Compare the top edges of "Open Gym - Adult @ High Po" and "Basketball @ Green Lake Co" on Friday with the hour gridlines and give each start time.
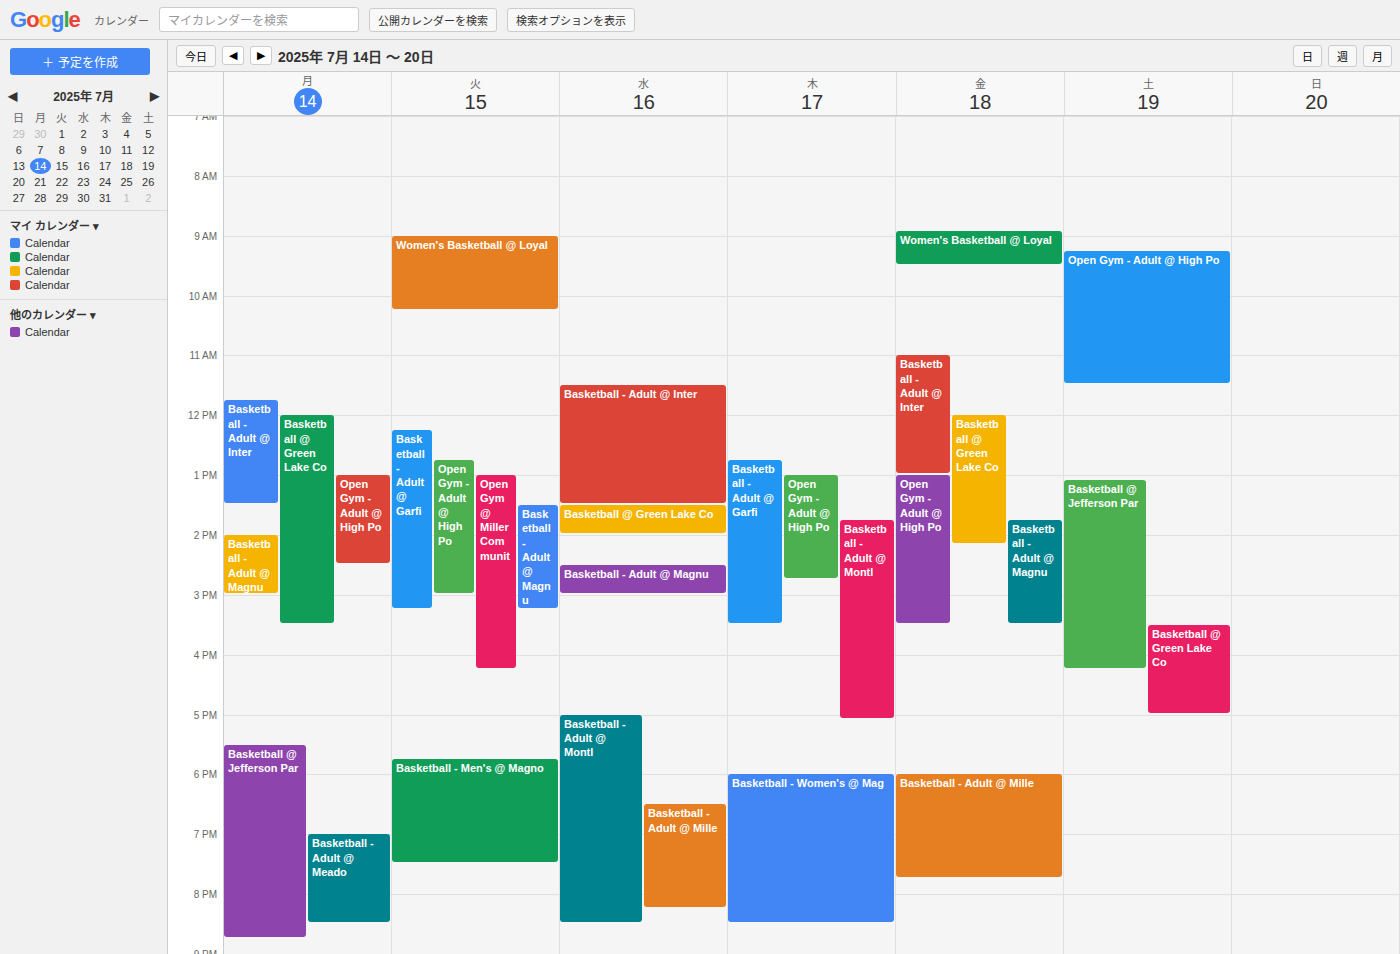
"Open Gym - Adult @ High Po": 1:00 PM, exactly on the 1 PM line. "Basketball @ Green Lake Co": 12:00 PM, exactly on the 12 PM line.